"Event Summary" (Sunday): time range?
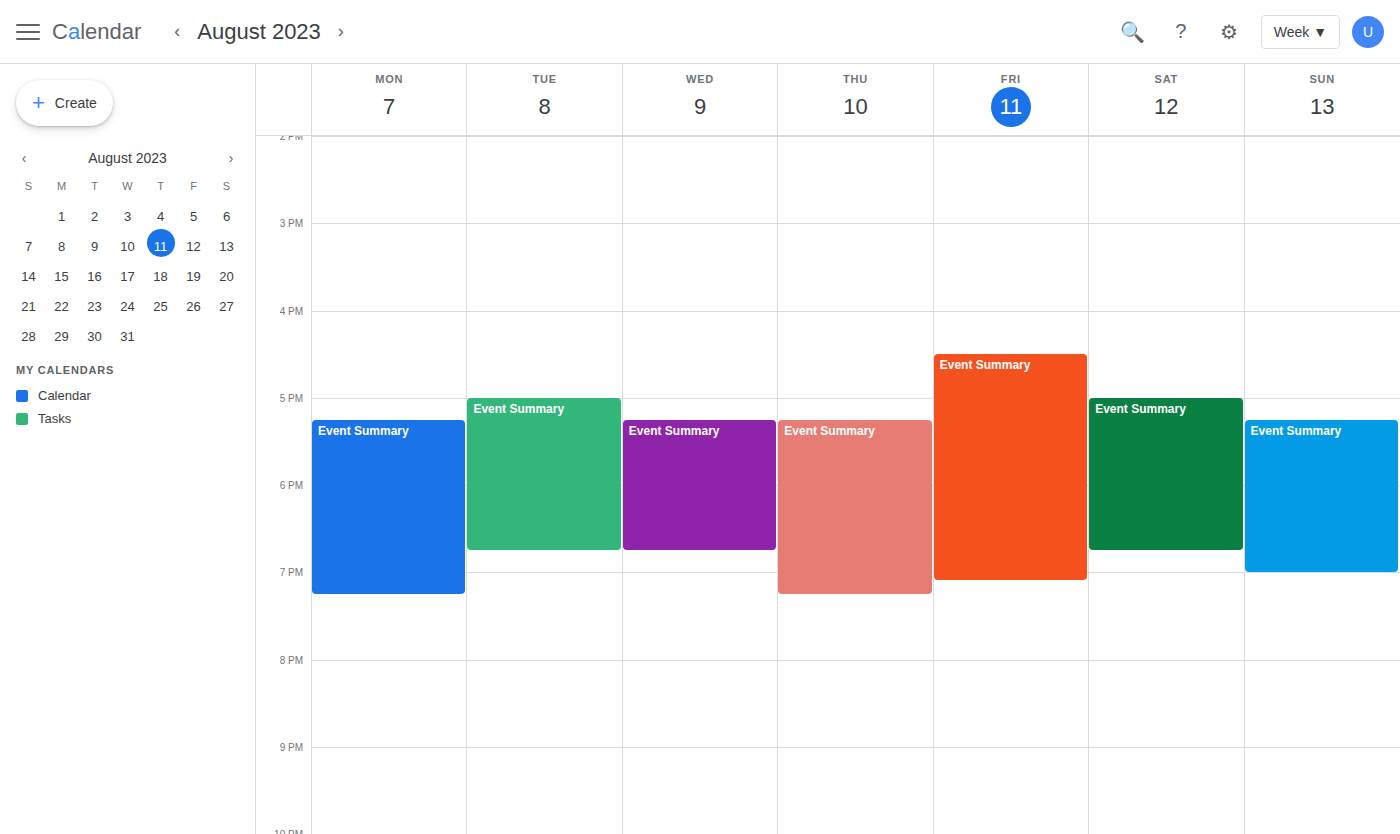
5:15 PM to 7:00 PM